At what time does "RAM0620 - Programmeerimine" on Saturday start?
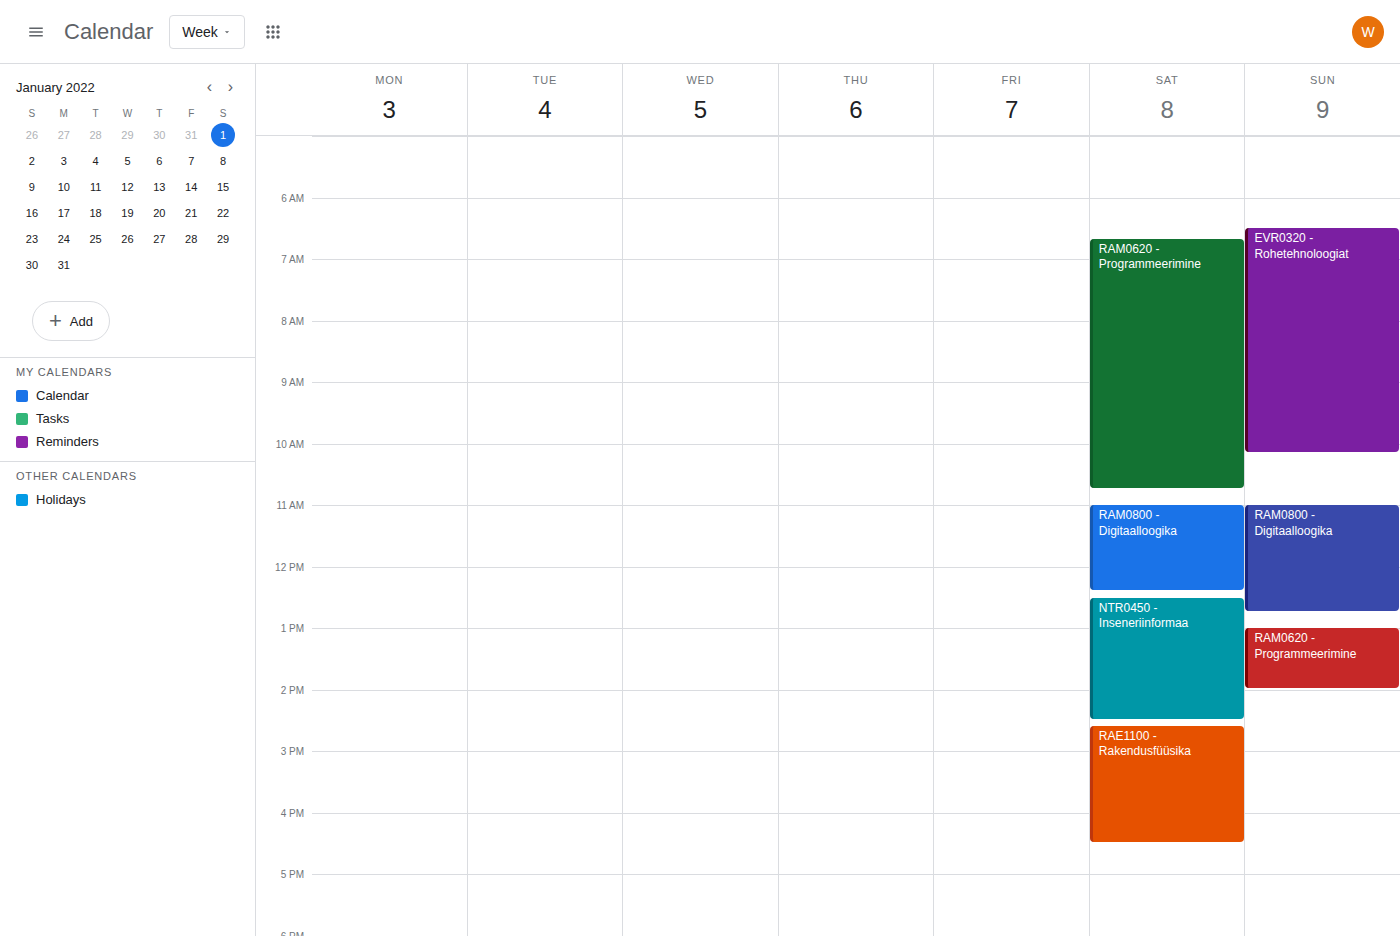
6:40 AM